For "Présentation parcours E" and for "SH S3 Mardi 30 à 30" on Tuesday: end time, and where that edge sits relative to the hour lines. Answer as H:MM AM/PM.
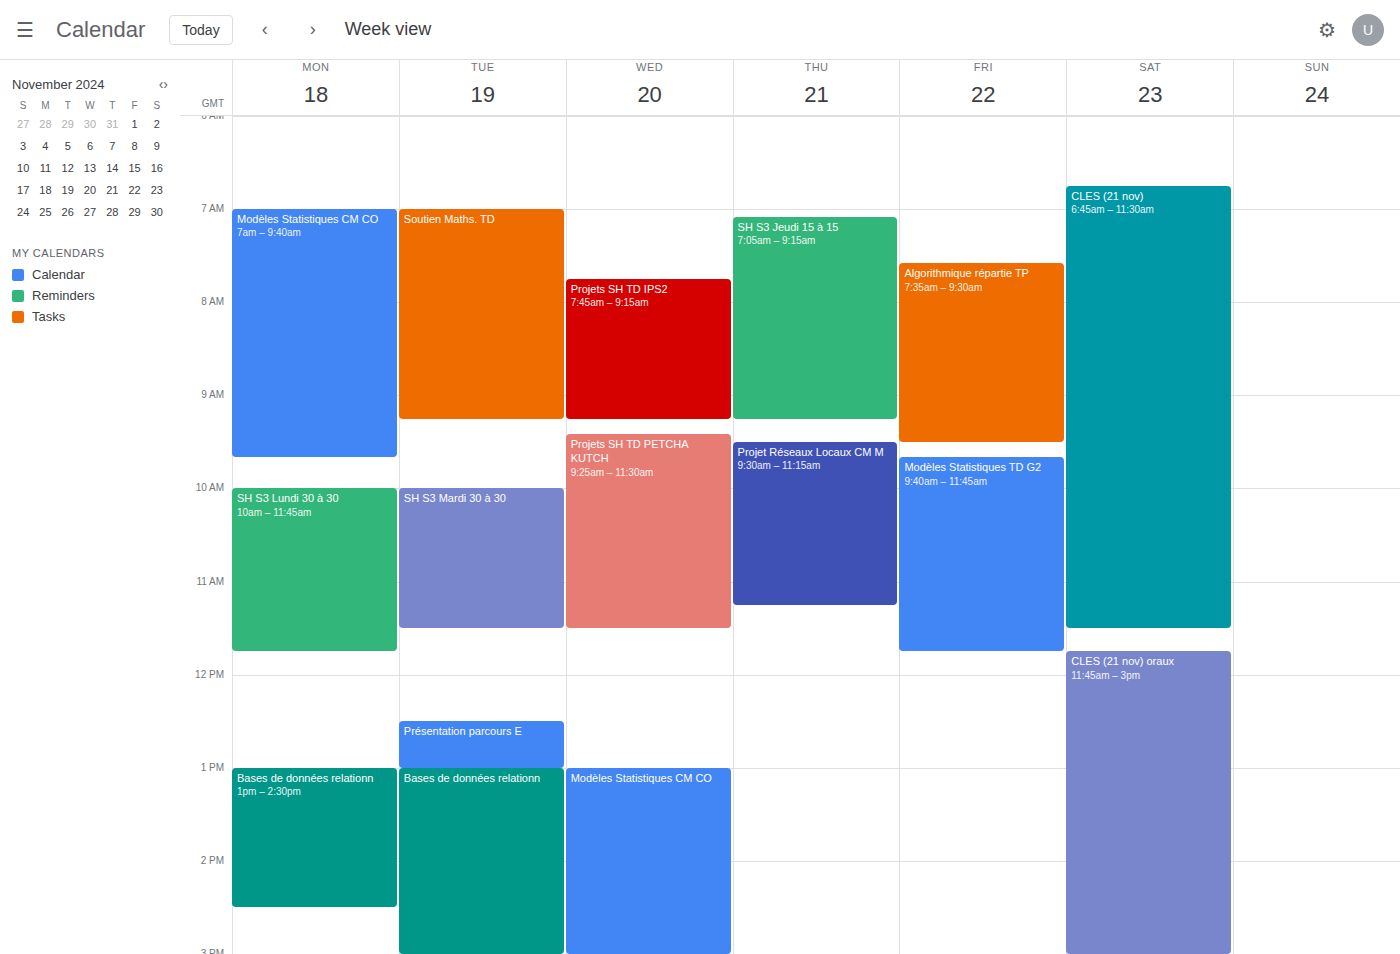
"Présentation parcours E": 1:00 PM, exactly on the 1 PM line. "SH S3 Mardi 30 à 30": 11:30 AM, halfway between the 11 AM and 12 PM lines.